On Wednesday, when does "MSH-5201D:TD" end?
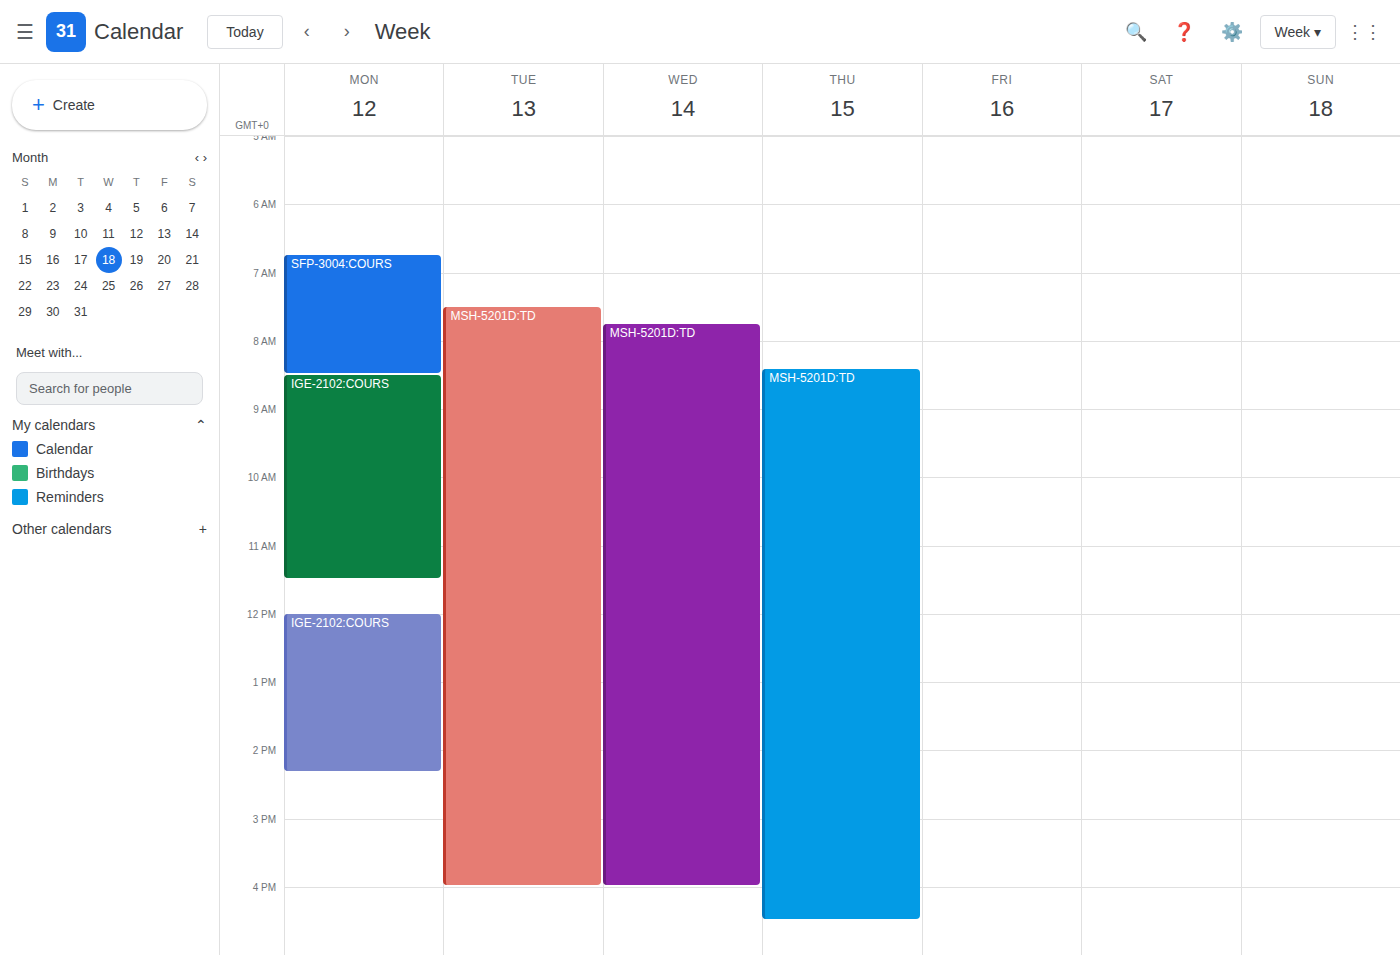
4:00 PM